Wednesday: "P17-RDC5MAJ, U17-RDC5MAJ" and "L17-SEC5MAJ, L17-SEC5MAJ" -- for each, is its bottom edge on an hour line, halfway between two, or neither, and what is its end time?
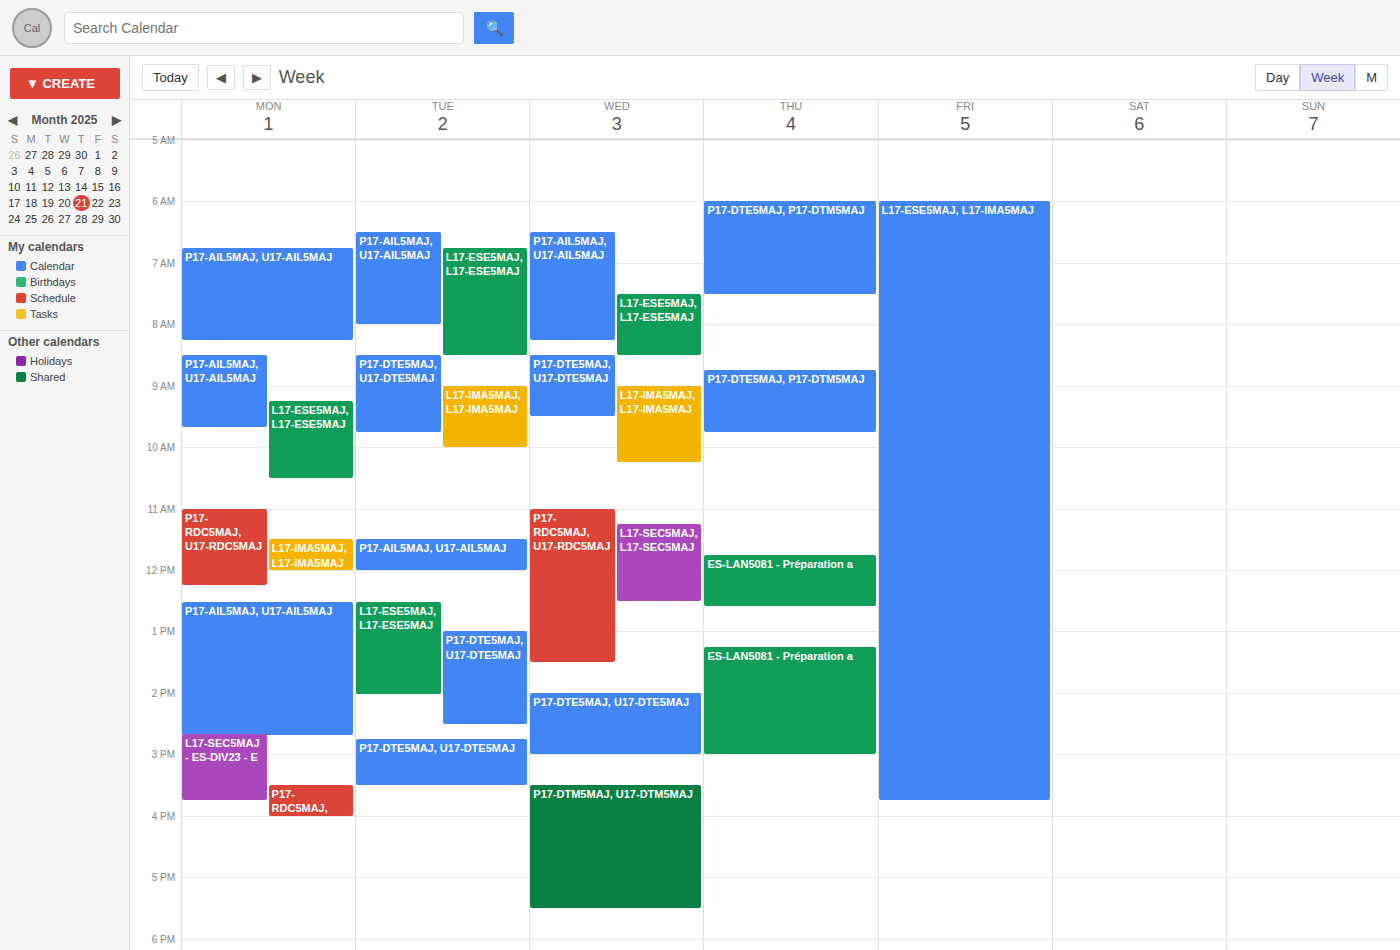
"P17-RDC5MAJ, U17-RDC5MAJ": 13:30, halfway between the 13:00 and 14:00 lines. "L17-SEC5MAJ, L17-SEC5MAJ": 12:30, halfway between the 12:00 and 13:00 lines.